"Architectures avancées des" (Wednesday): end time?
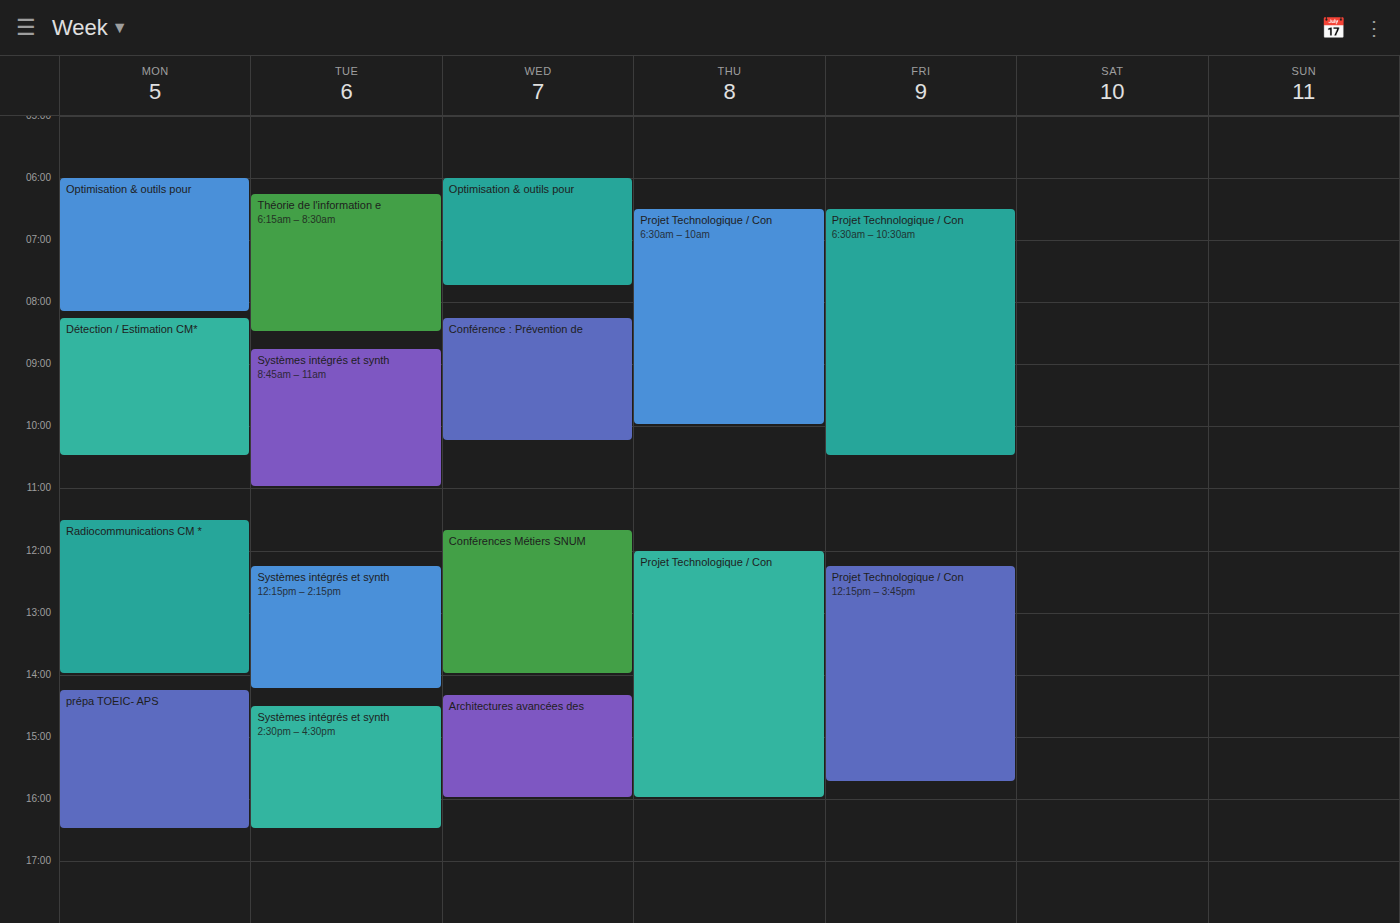
4:00 PM